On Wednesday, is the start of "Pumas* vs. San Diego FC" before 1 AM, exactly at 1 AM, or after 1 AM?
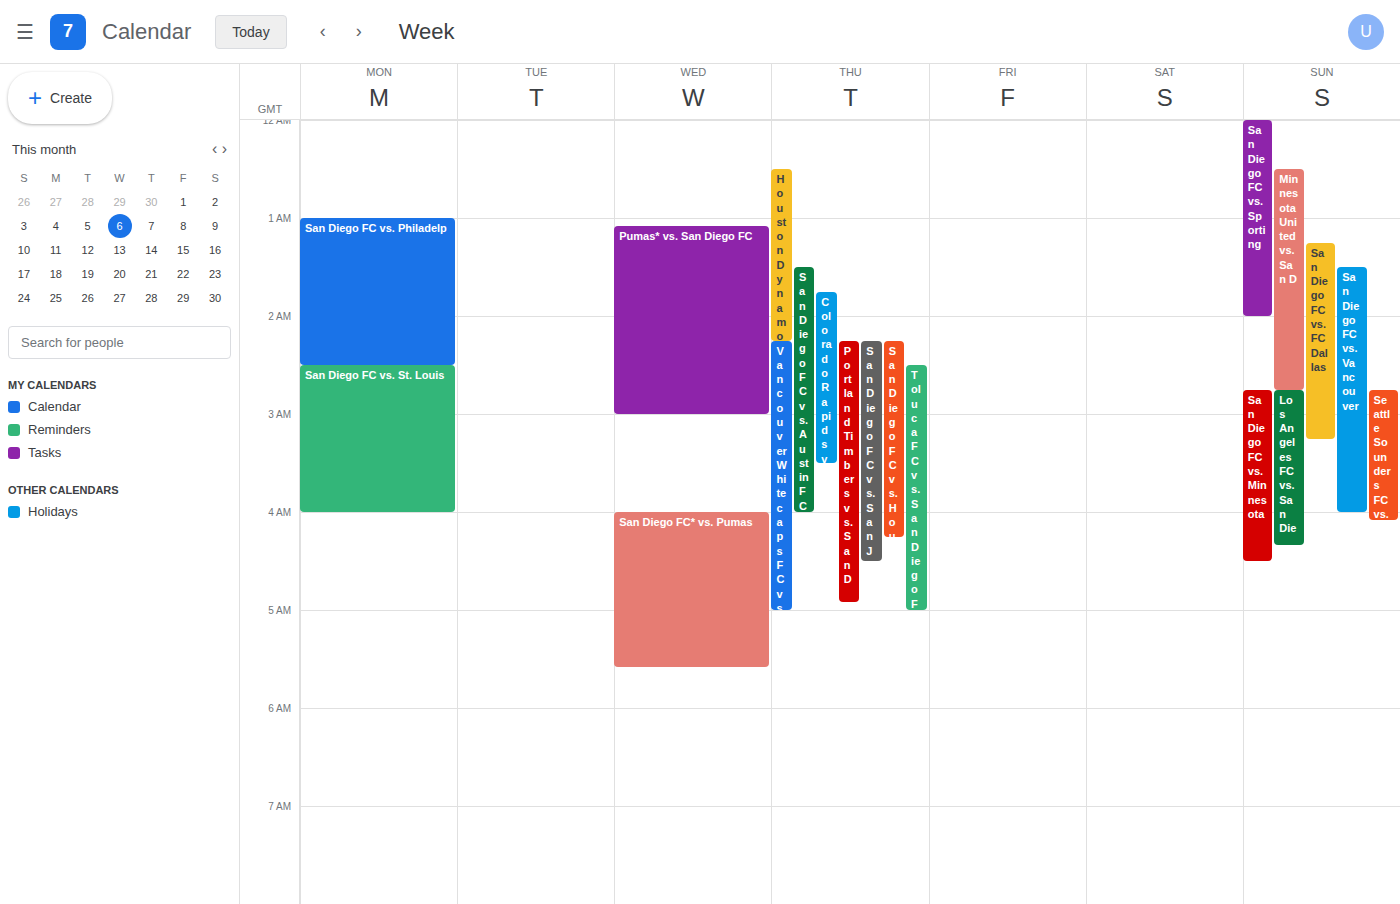
1:05 AM -- after 1 AM, 5 minutes below the 1 AM line.